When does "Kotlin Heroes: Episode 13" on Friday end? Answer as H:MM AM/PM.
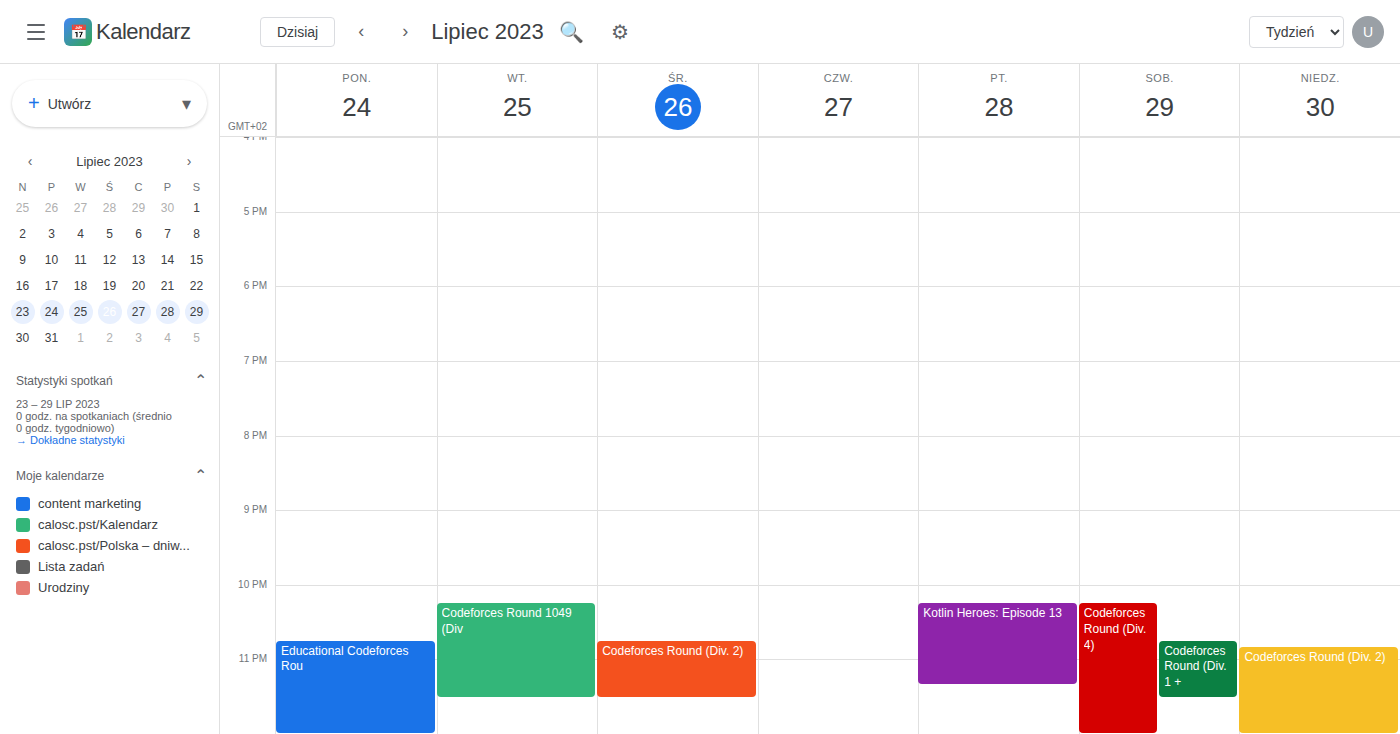
11:20 PM